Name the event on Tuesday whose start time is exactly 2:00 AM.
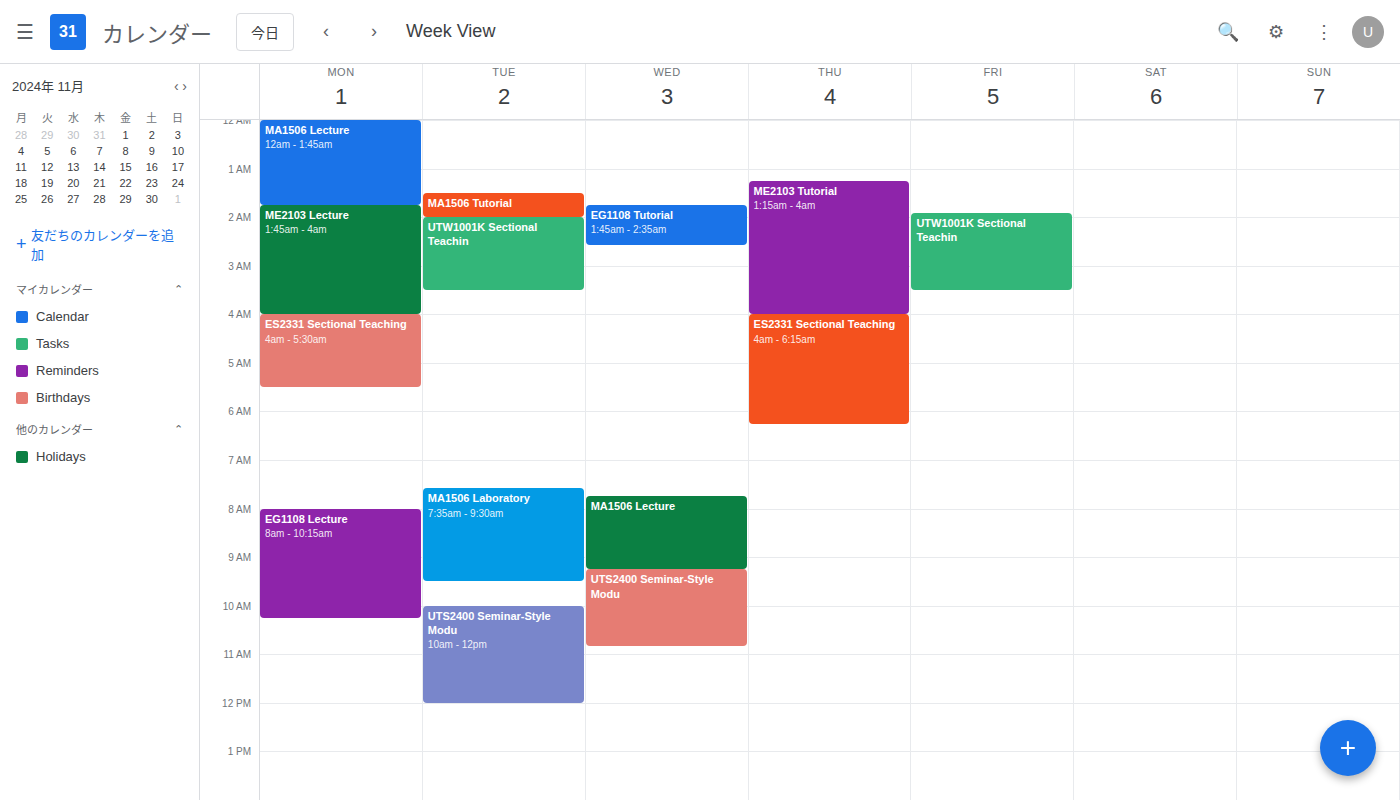
"UTW1001K Sectional Teachin"